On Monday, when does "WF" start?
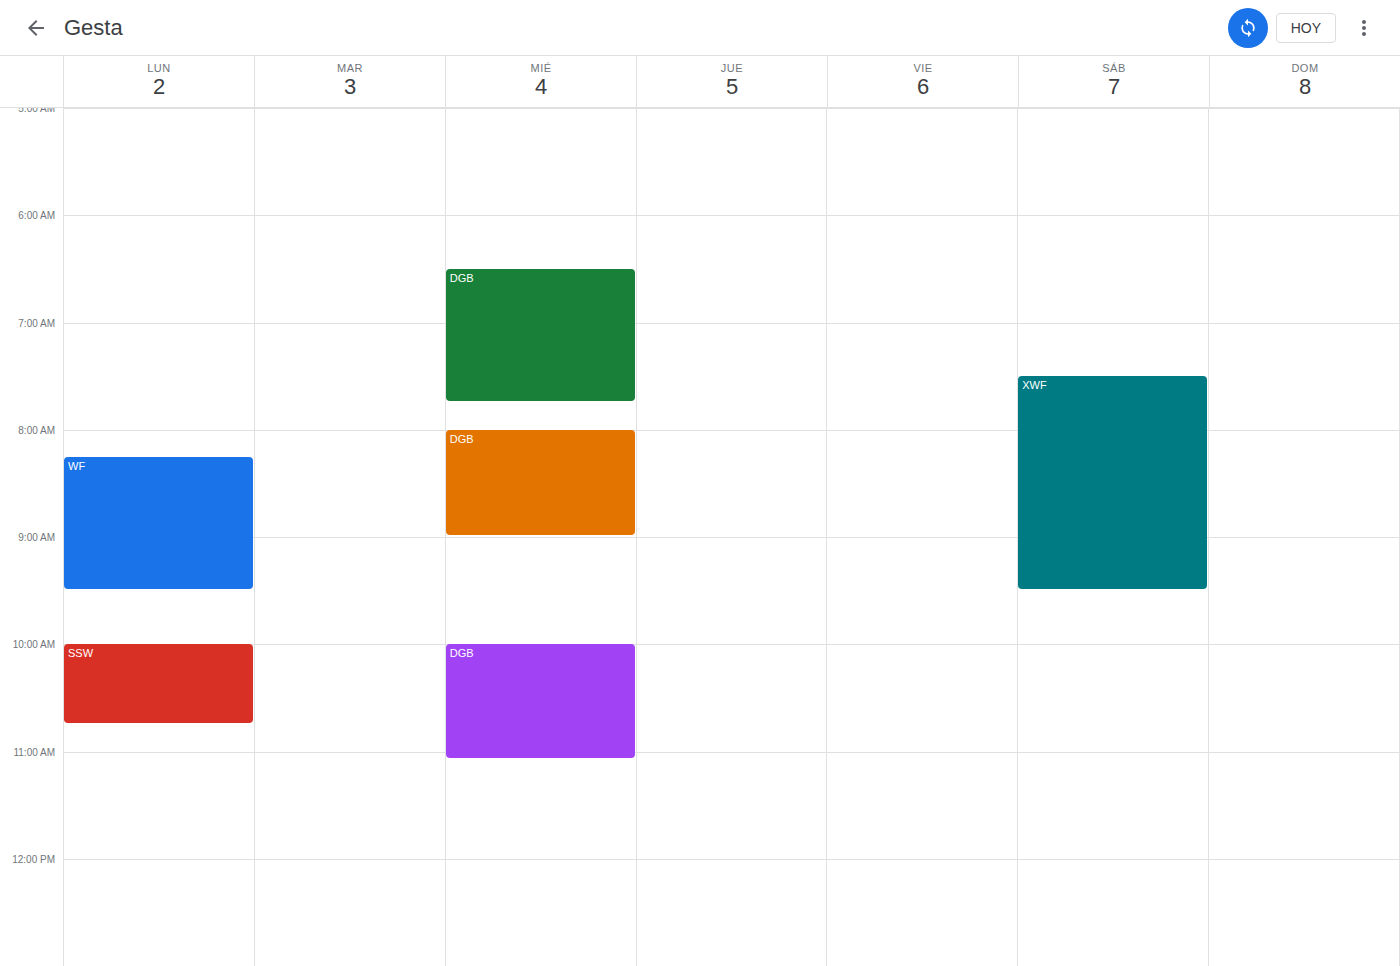
8:15 AM